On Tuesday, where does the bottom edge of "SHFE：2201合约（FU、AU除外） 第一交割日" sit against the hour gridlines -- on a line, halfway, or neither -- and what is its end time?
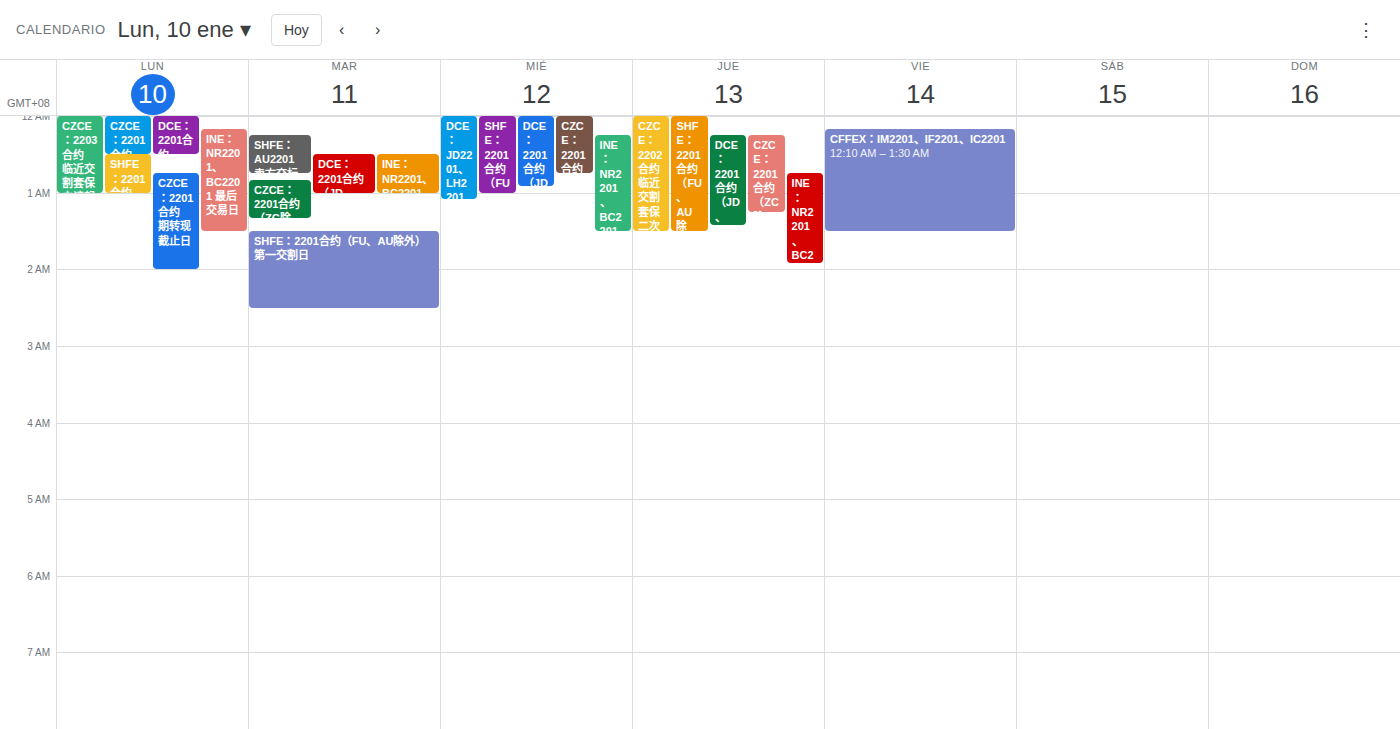
02:30 -- halfway between the 02:00 and 03:00 lines.